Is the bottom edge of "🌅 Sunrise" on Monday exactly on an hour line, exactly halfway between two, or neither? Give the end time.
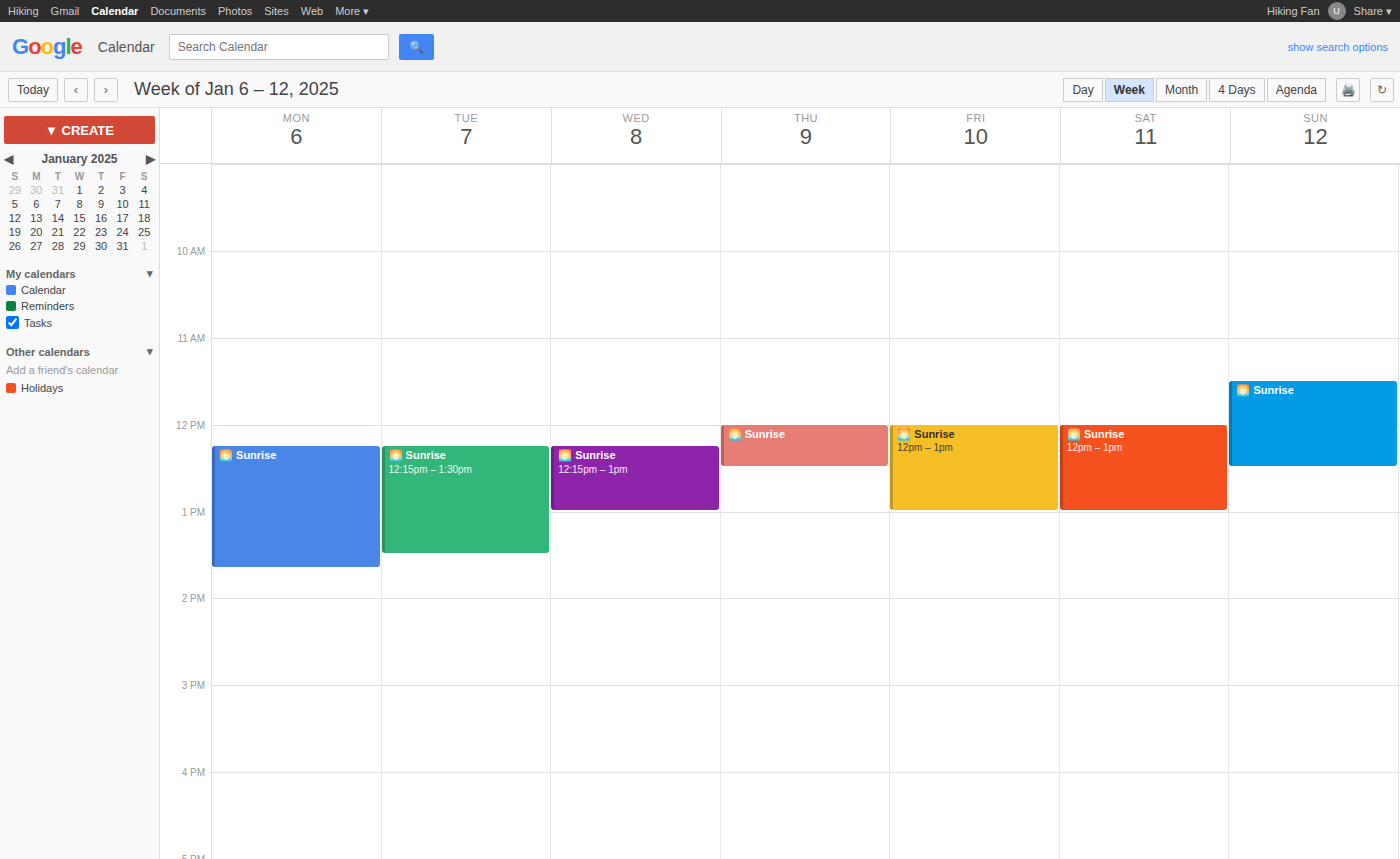
1:40 PM -- neither: 40 minutes below the 1 PM line and 20 minutes above the 2 PM line.